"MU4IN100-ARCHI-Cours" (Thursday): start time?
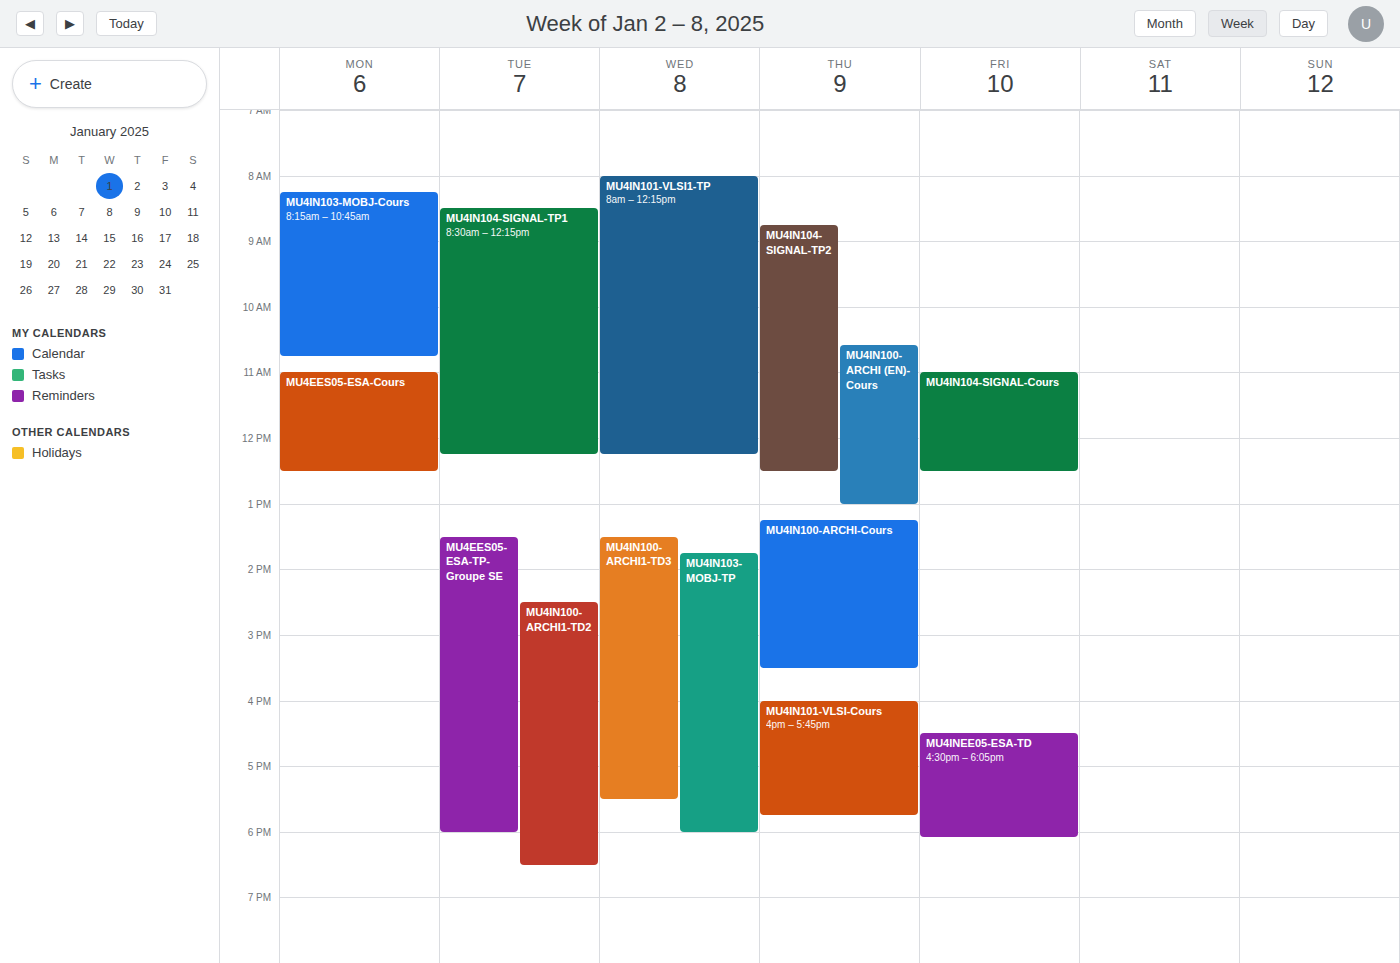
13:15